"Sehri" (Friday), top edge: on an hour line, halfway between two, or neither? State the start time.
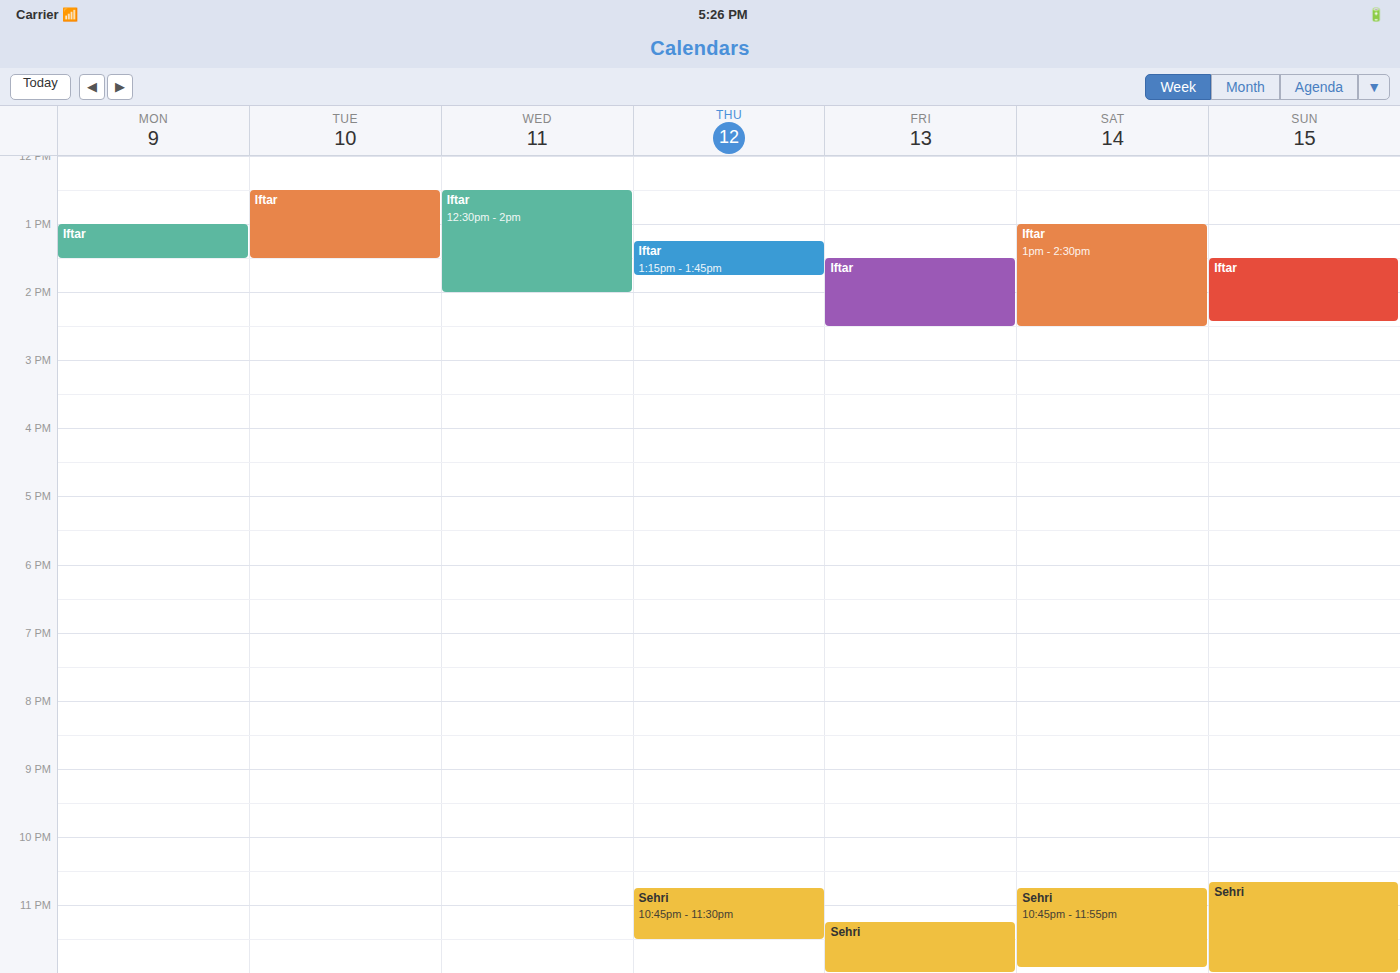
11:15 PM -- neither: a quarter of the way from the 11 PM line to the 12 AM line.